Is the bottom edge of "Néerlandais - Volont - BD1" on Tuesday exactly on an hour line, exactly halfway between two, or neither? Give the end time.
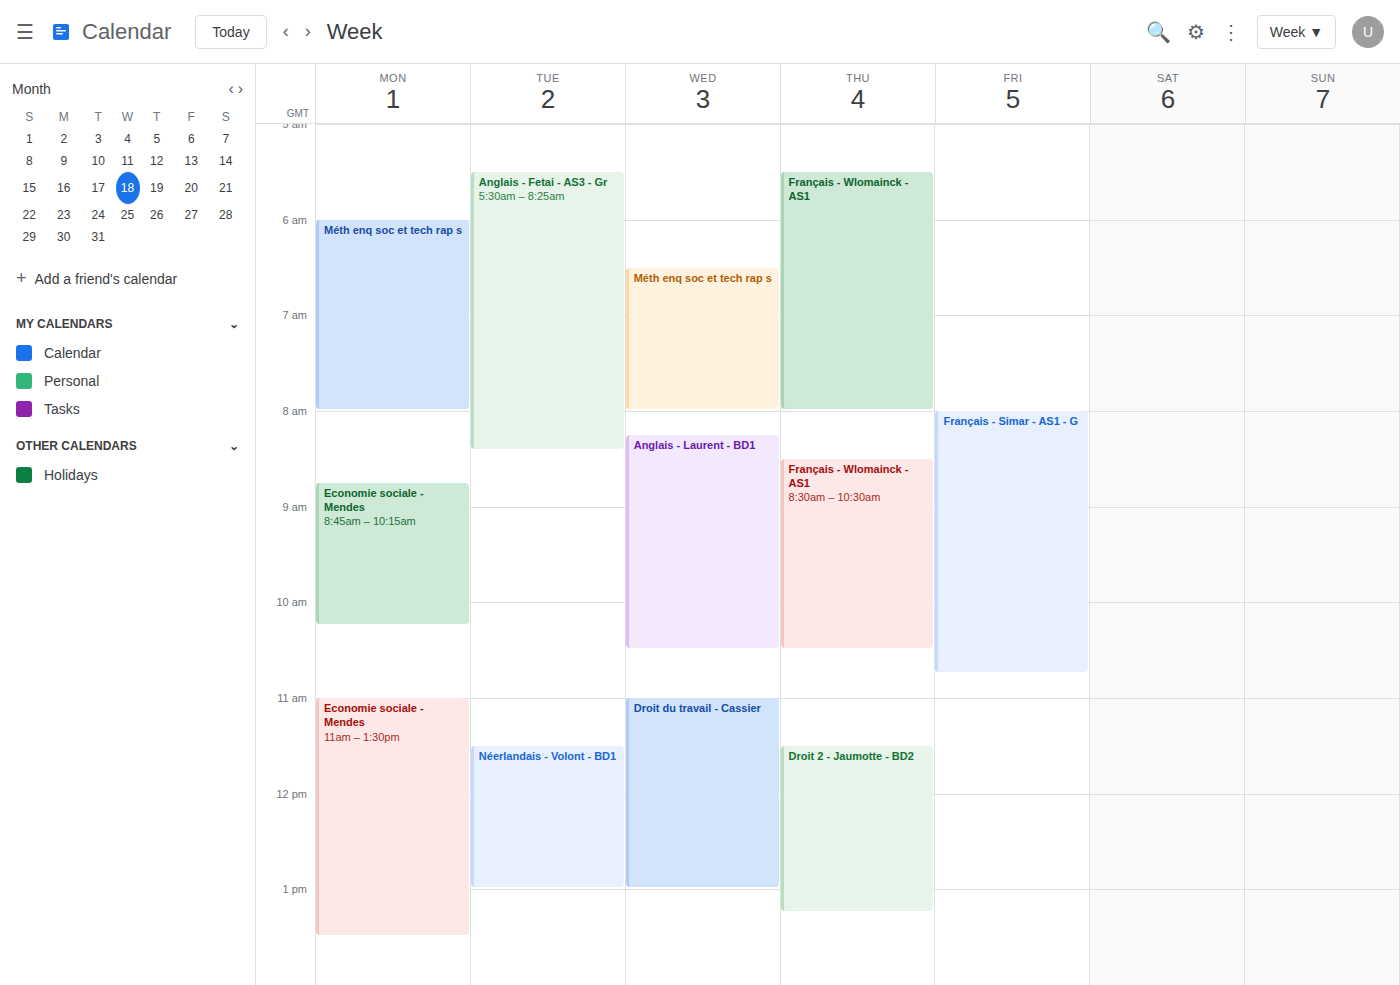
1:00 PM -- exactly on the 1 PM line.